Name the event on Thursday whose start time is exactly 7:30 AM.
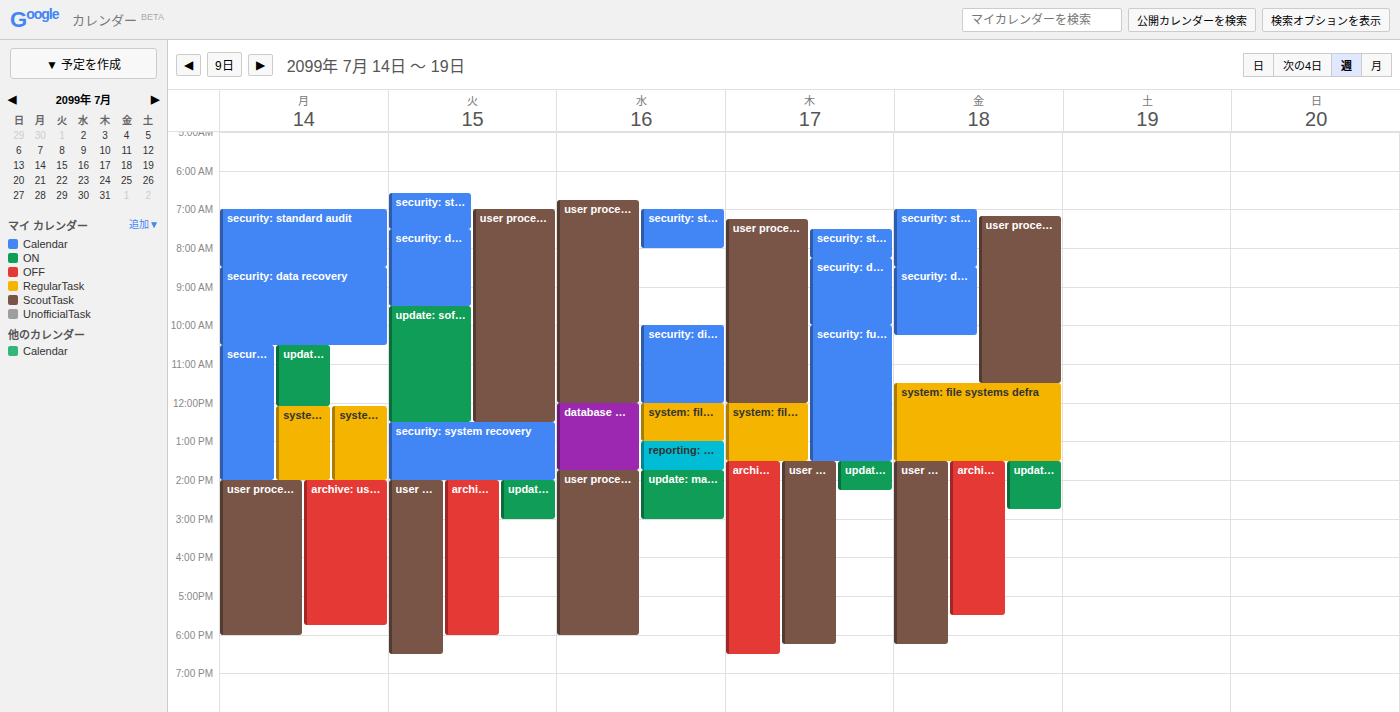
"security: standard audit"